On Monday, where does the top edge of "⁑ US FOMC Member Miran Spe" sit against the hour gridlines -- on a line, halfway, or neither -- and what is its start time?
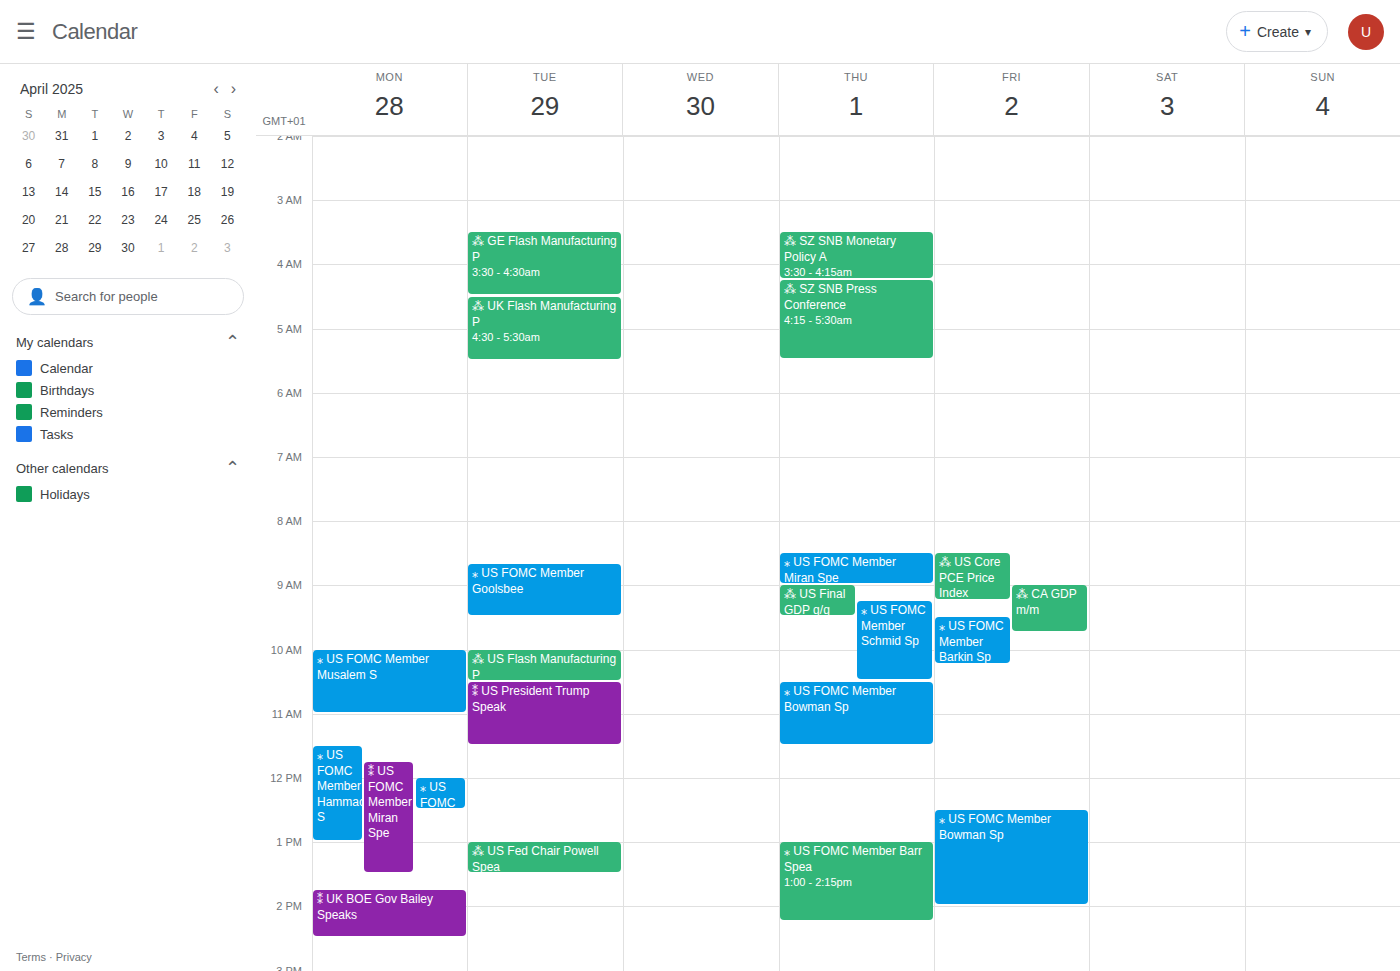
11:45 AM -- neither: three quarters of the way from the 11 AM line to the 12 PM line.